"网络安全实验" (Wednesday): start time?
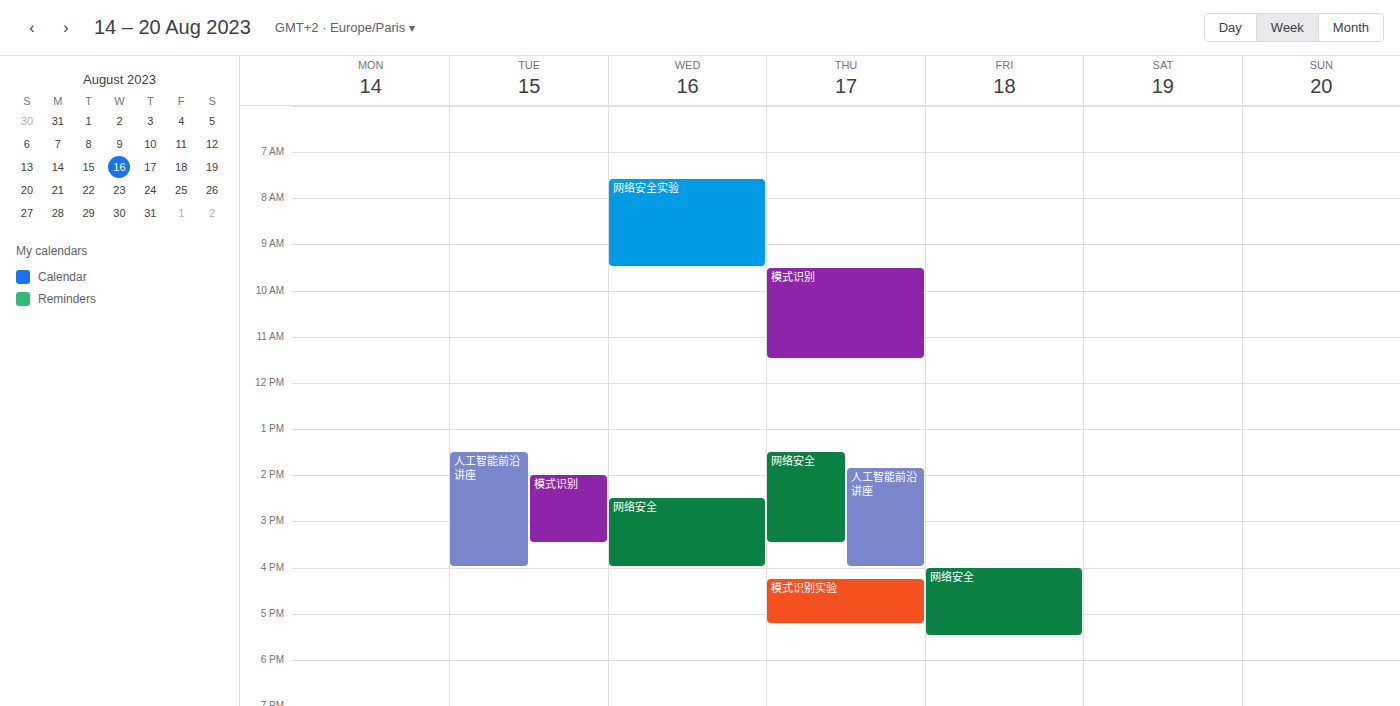
7:35 AM